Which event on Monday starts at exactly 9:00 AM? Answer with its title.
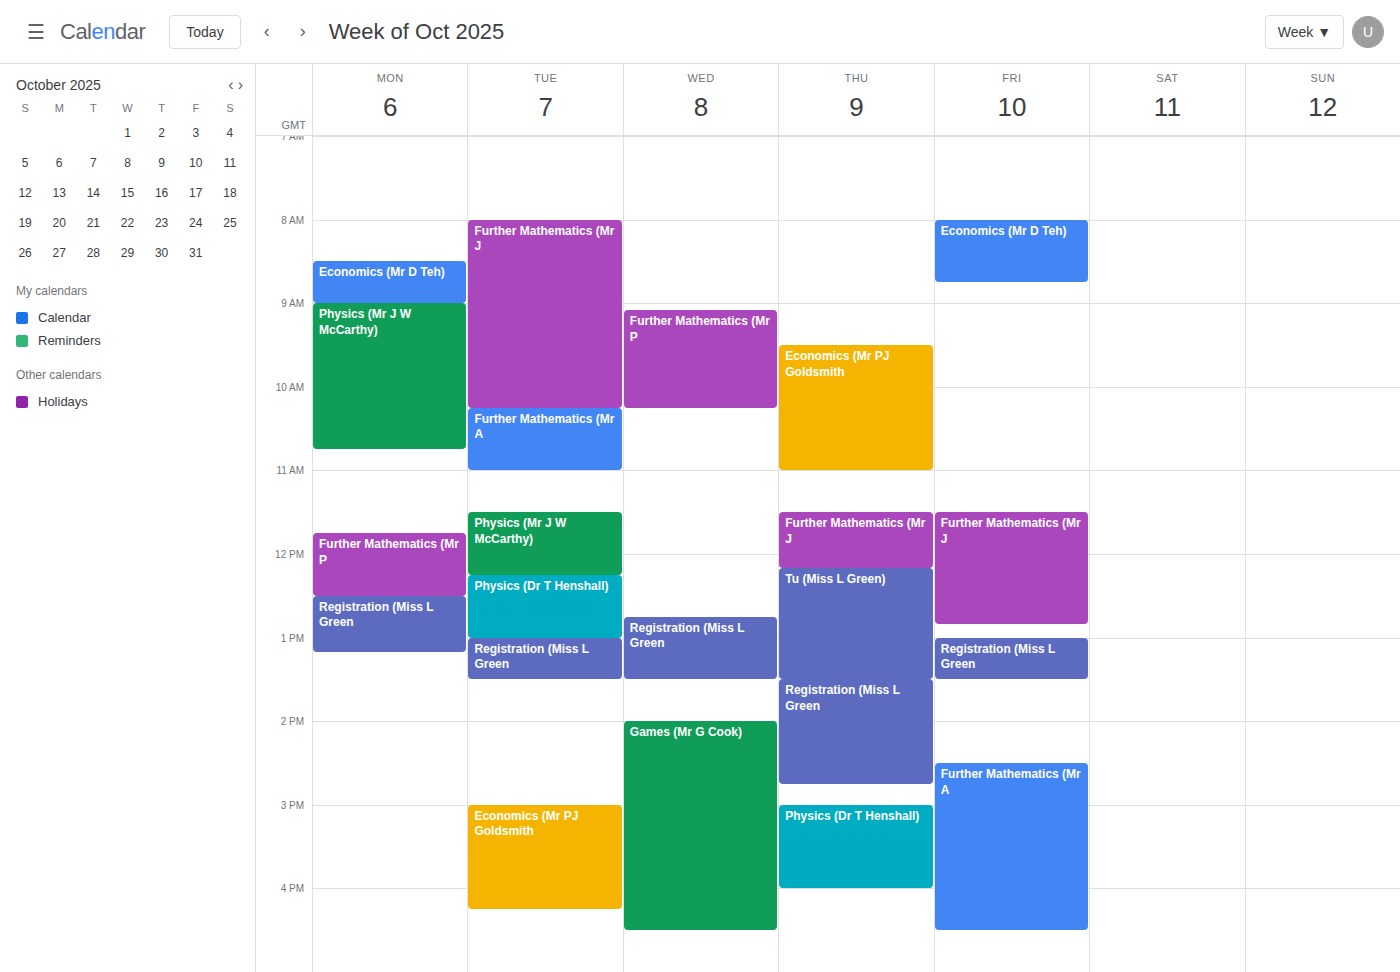
"Physics (Mr J W McCarthy)"